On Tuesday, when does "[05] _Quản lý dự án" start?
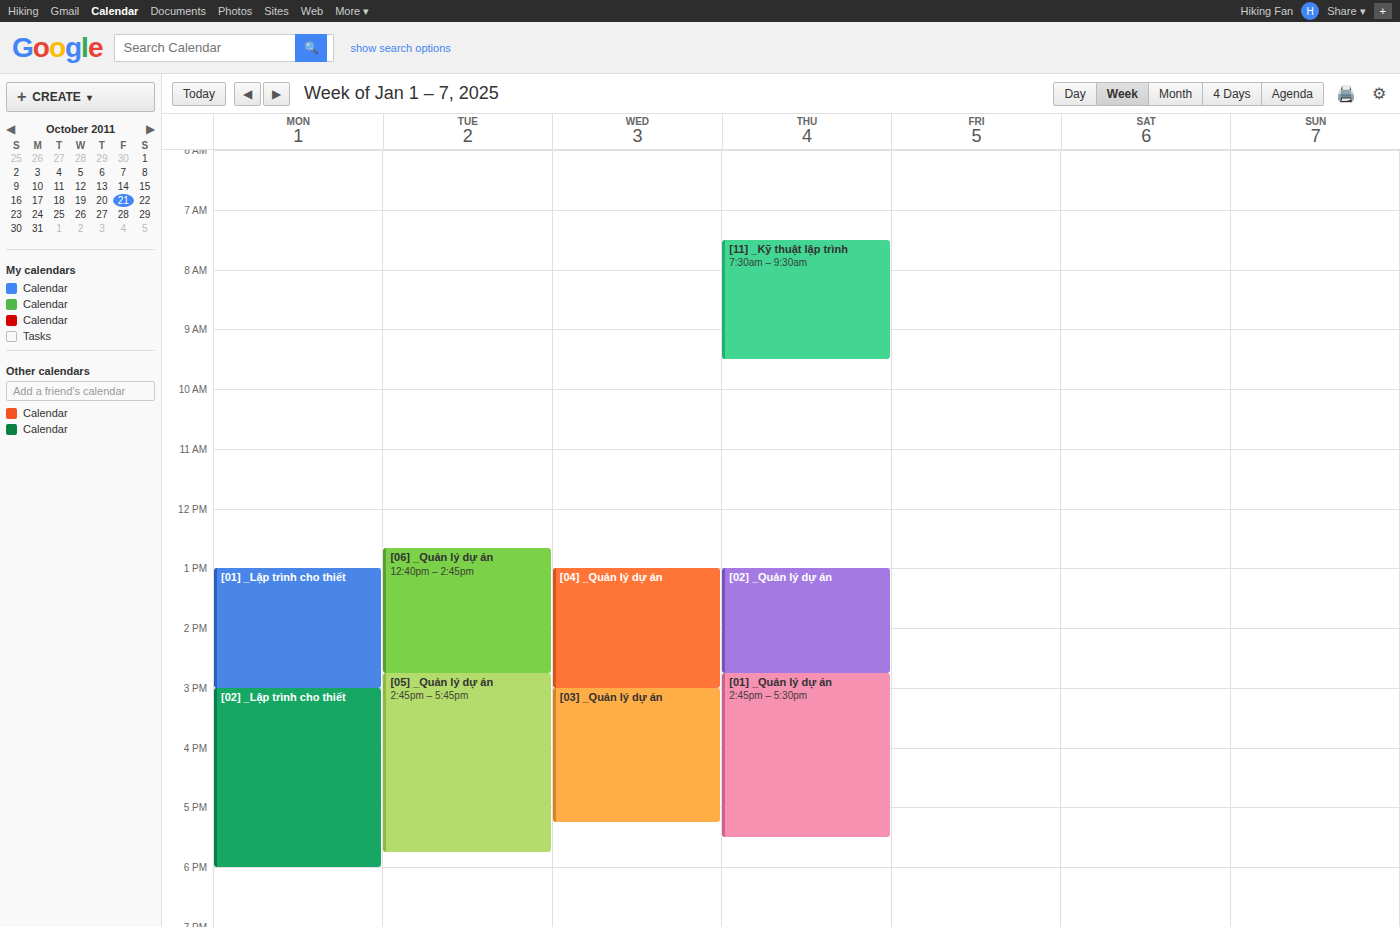
2:45 PM